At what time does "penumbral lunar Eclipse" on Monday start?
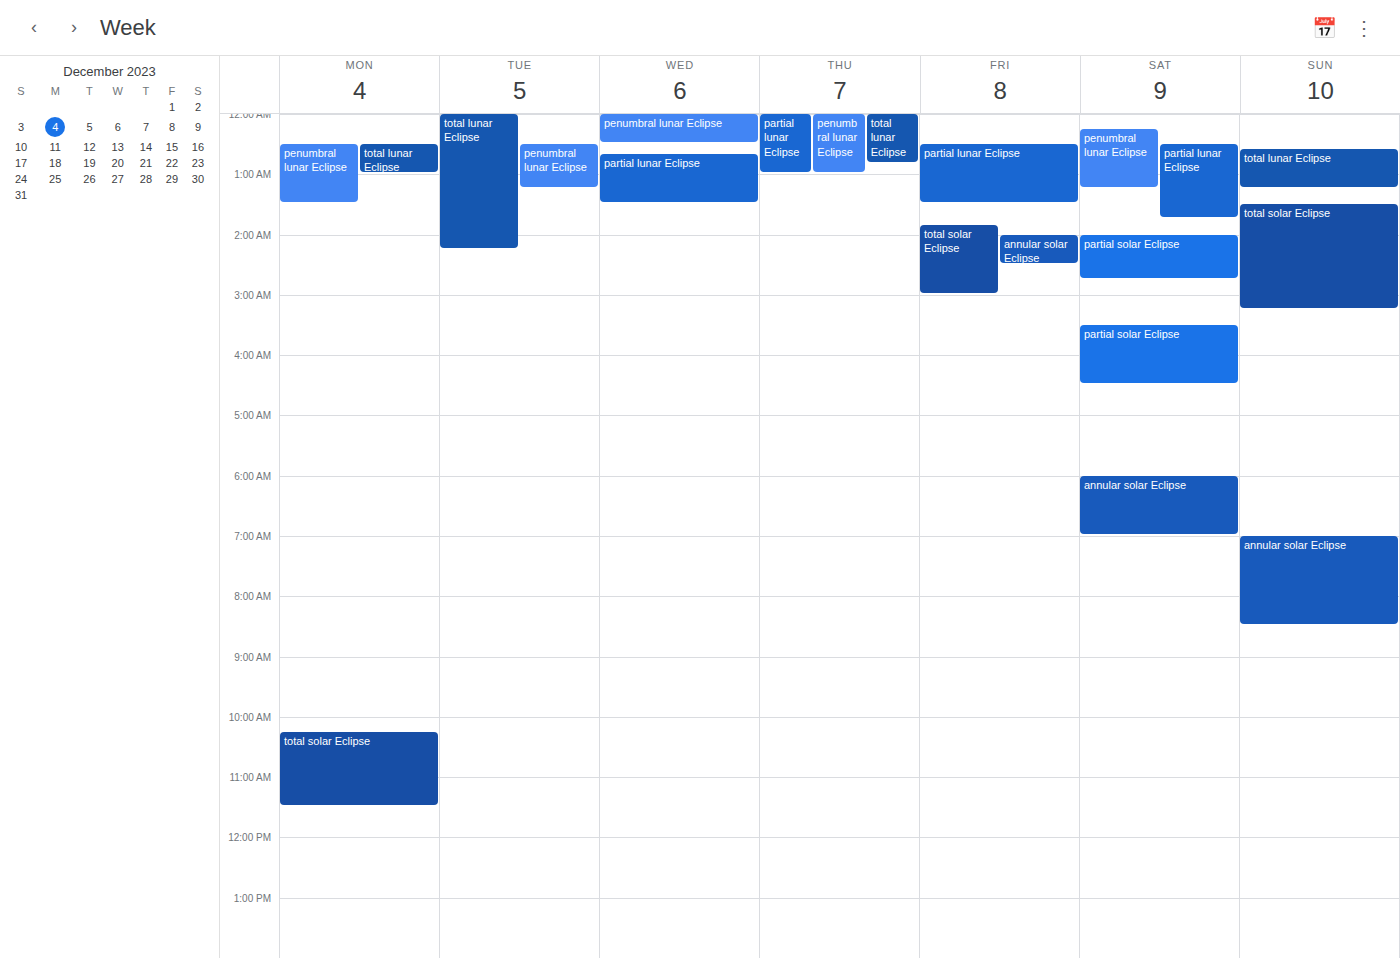
12:30 AM